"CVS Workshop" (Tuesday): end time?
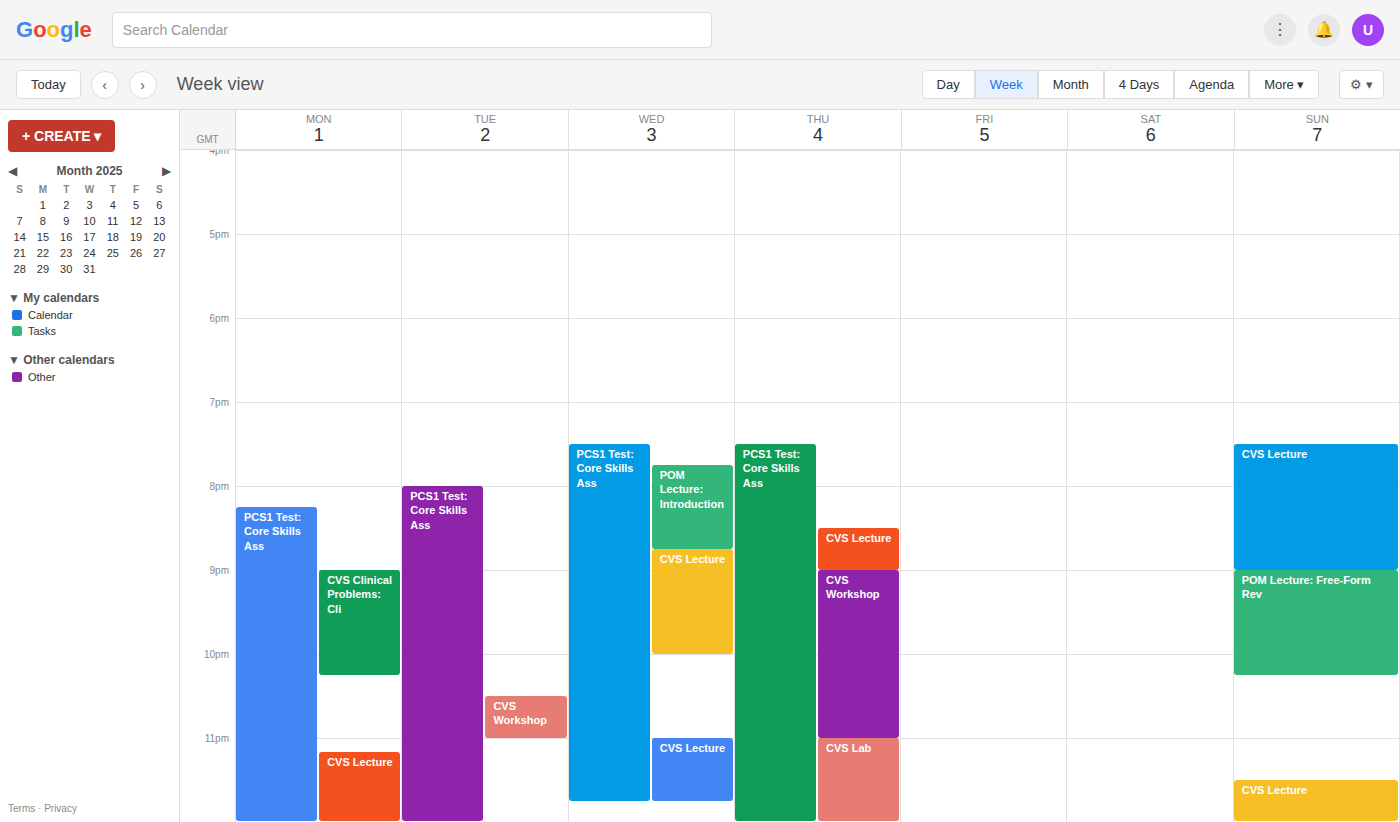
11:00 PM